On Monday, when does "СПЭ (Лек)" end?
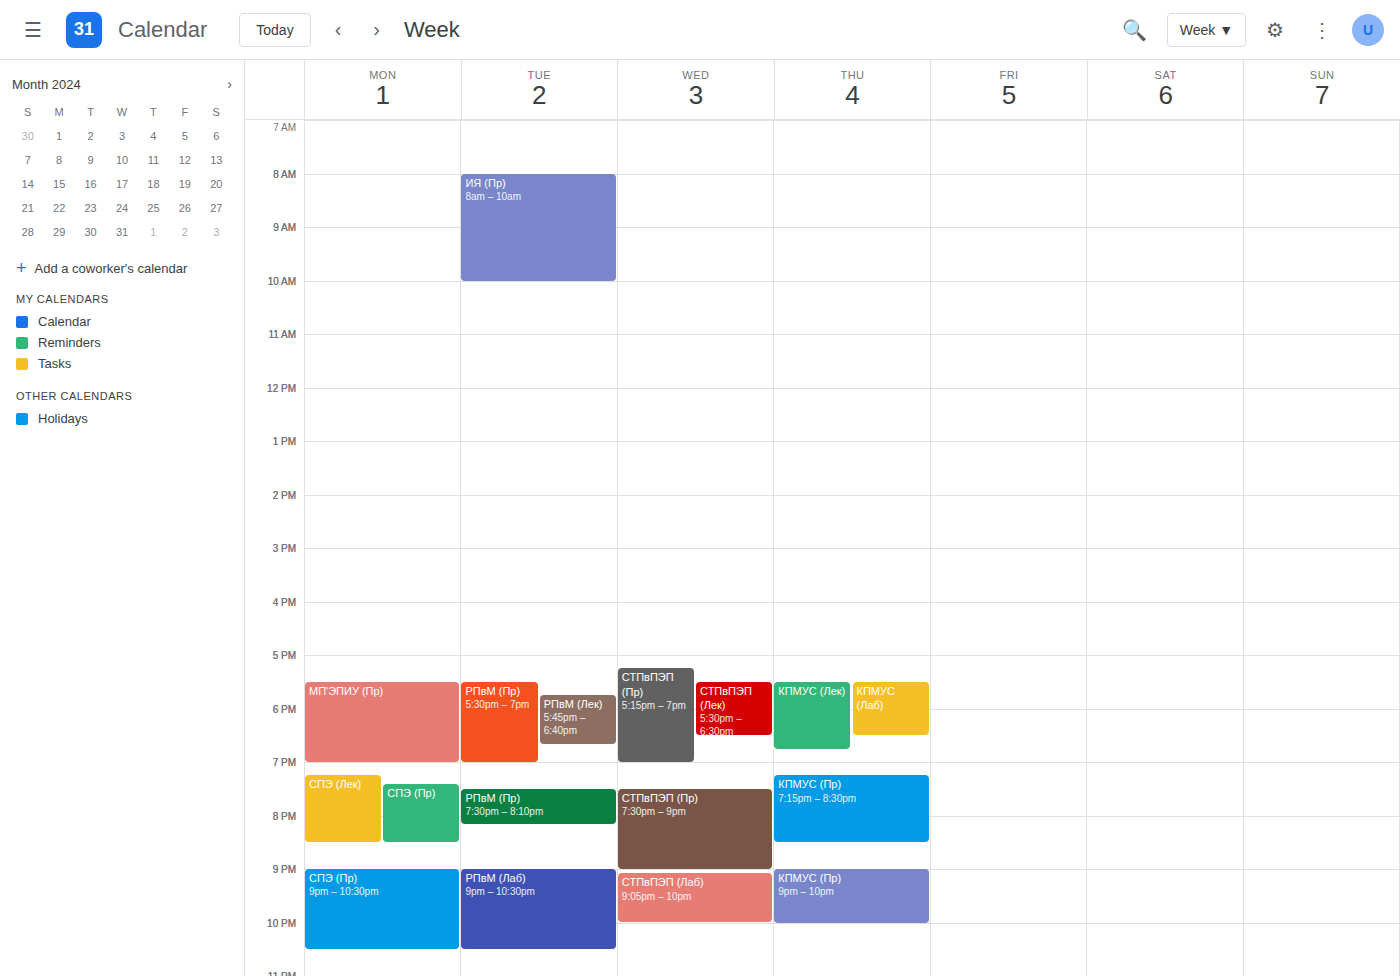
8:30 PM